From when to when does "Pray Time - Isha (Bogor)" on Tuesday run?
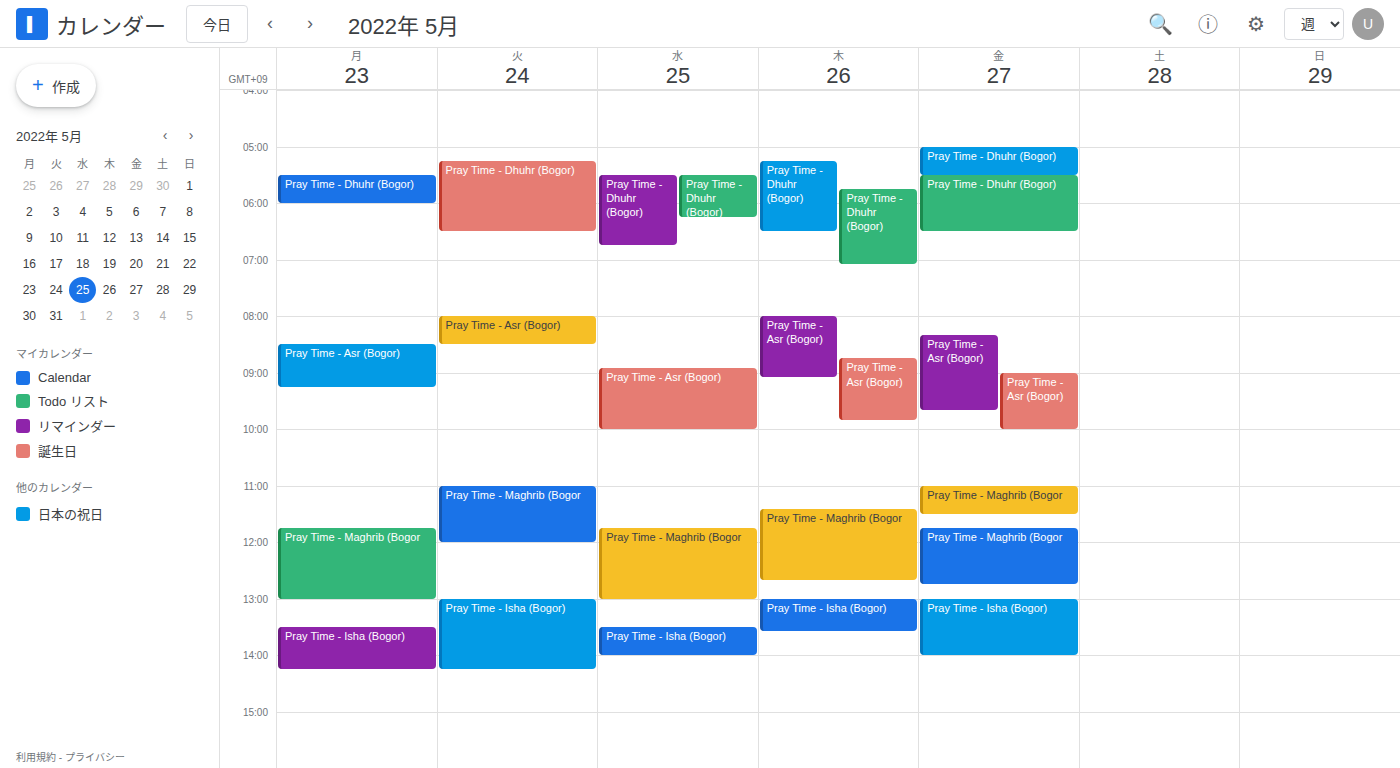
1:00 PM to 2:15 PM